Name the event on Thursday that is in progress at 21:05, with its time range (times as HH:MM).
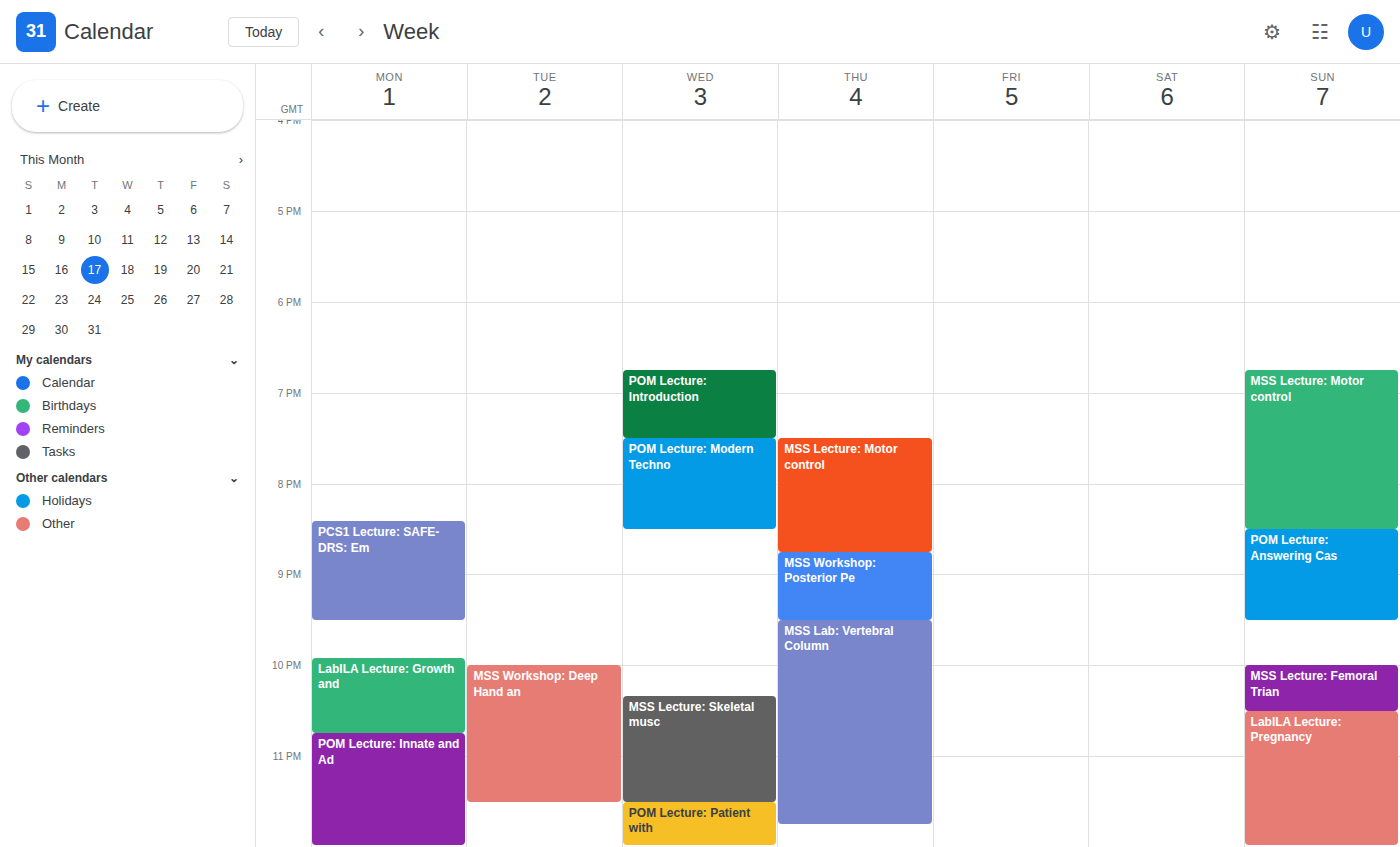
"MSS Workshop: Posterior Pe", 20:45 to 21:30